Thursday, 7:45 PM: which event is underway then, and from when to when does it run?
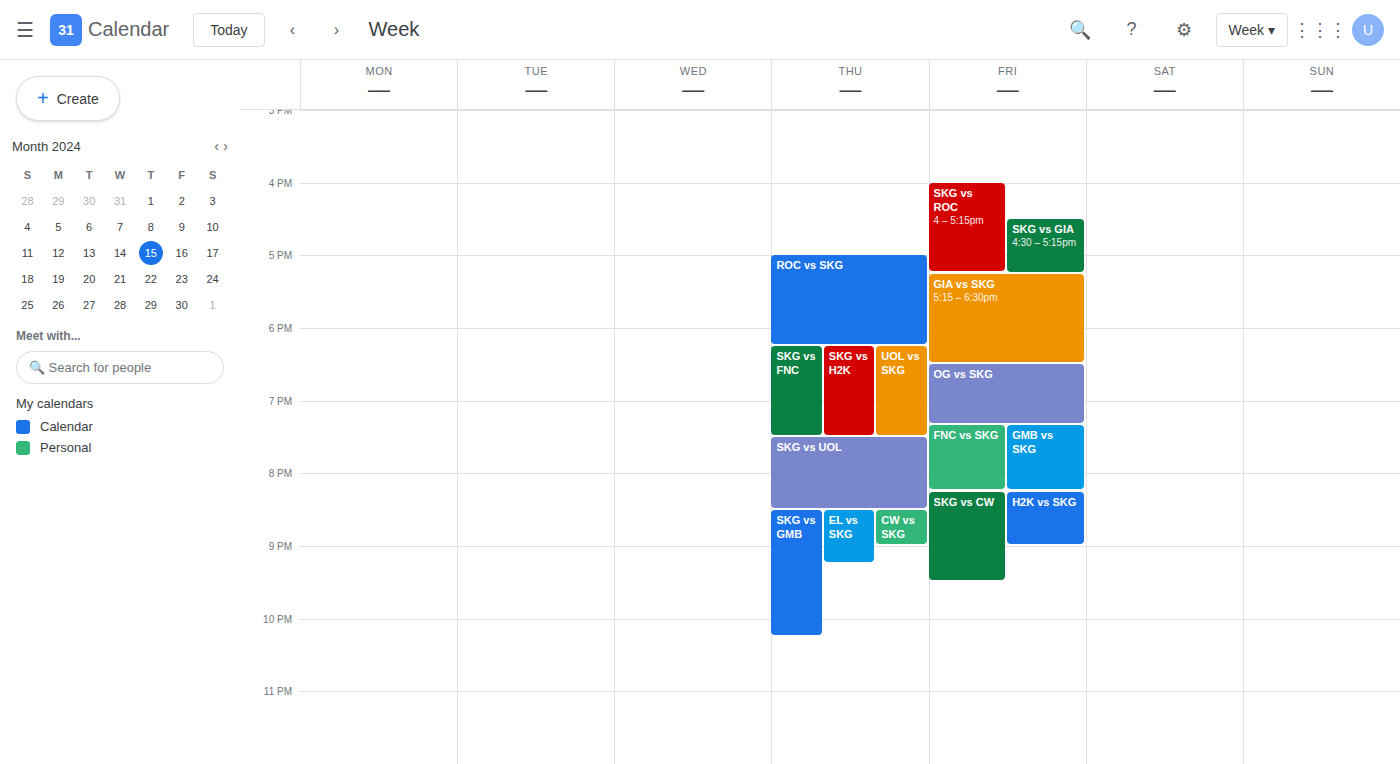
"SKG vs UOL", 7:30 PM to 8:30 PM